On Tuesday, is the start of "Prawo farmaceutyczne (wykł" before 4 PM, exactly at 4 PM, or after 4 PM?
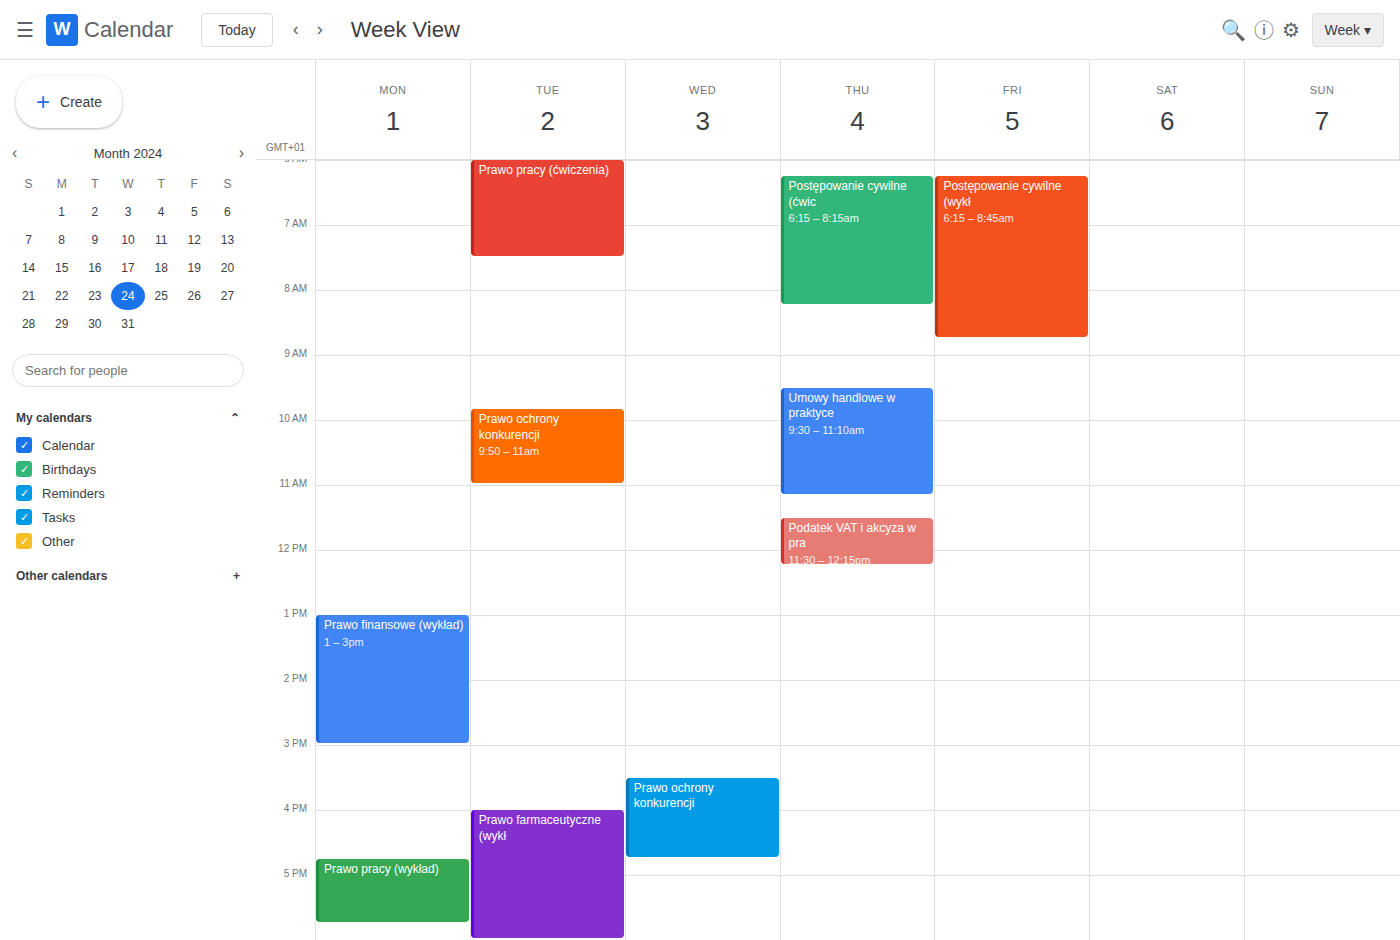
4:00 PM -- exactly at 4 PM, on the 4 PM line.